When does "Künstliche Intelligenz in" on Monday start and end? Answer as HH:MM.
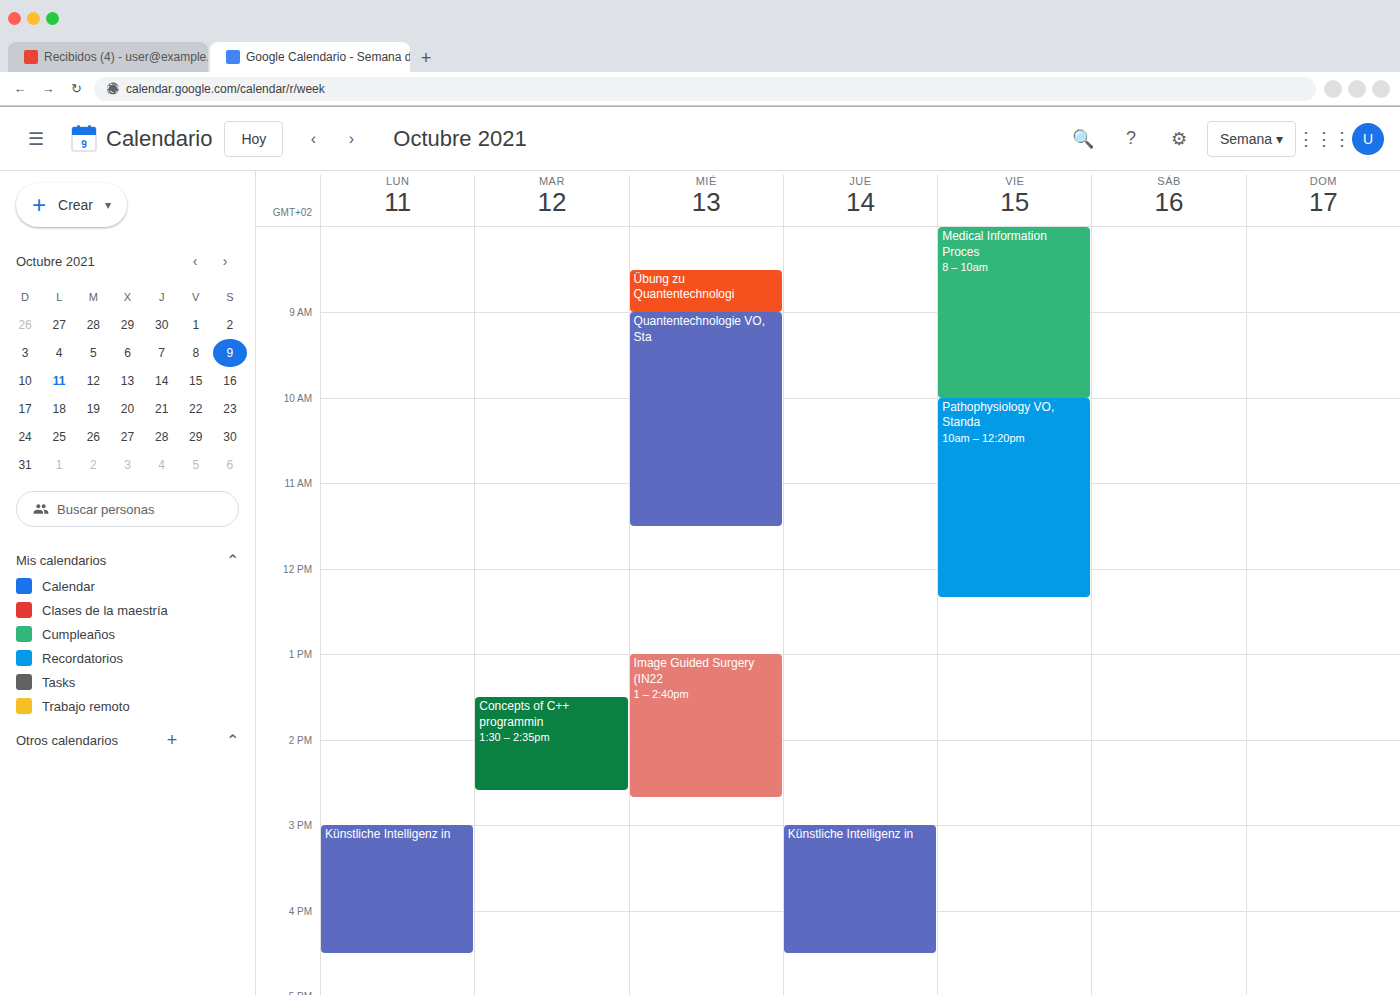
15:00 to 16:30